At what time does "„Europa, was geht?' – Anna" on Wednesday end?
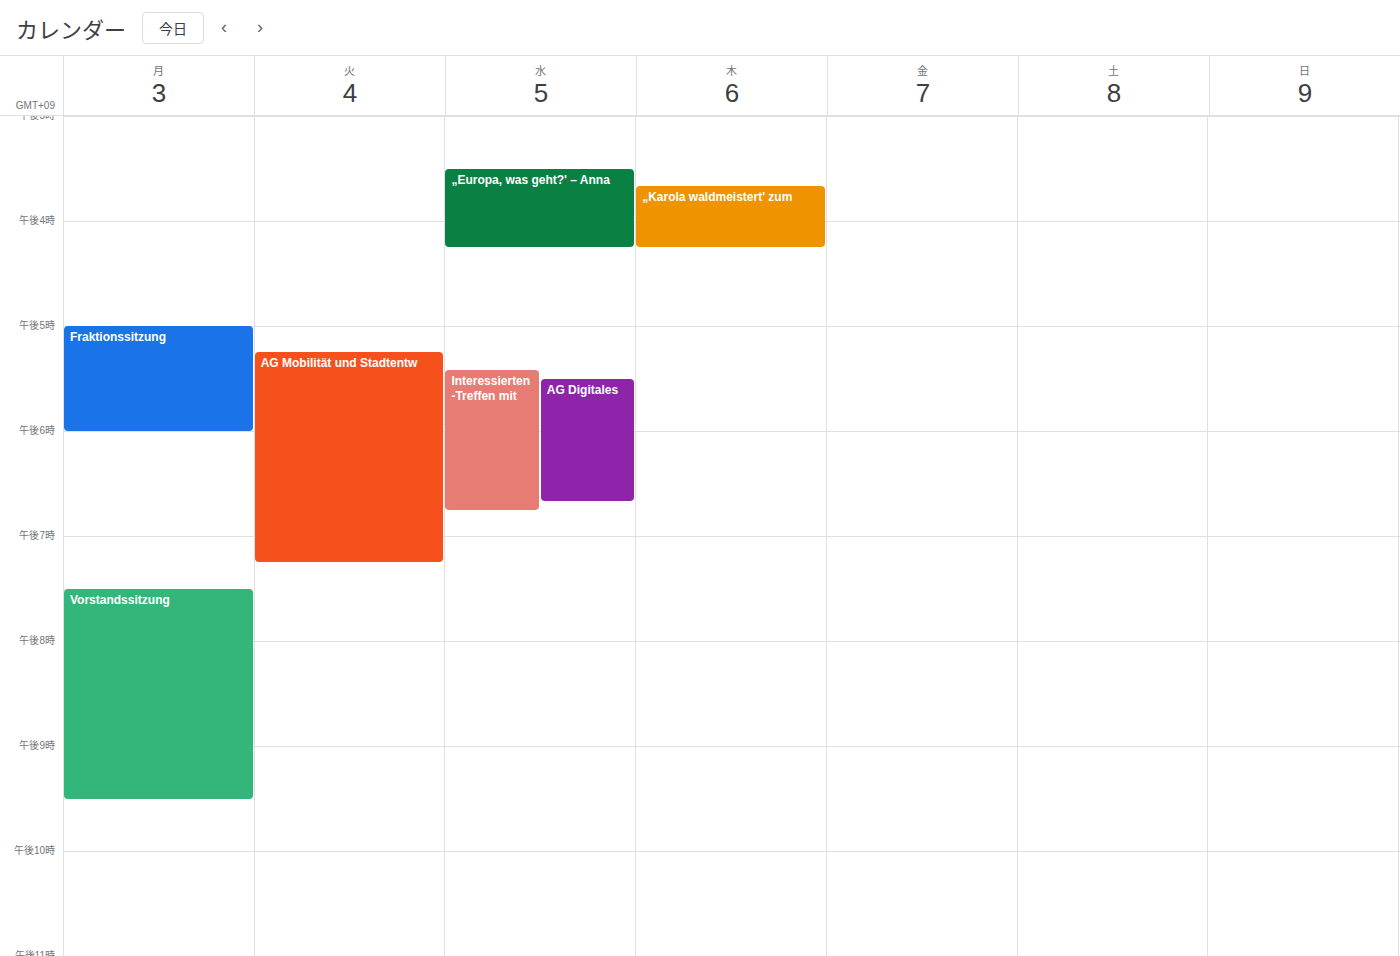
4:15 PM